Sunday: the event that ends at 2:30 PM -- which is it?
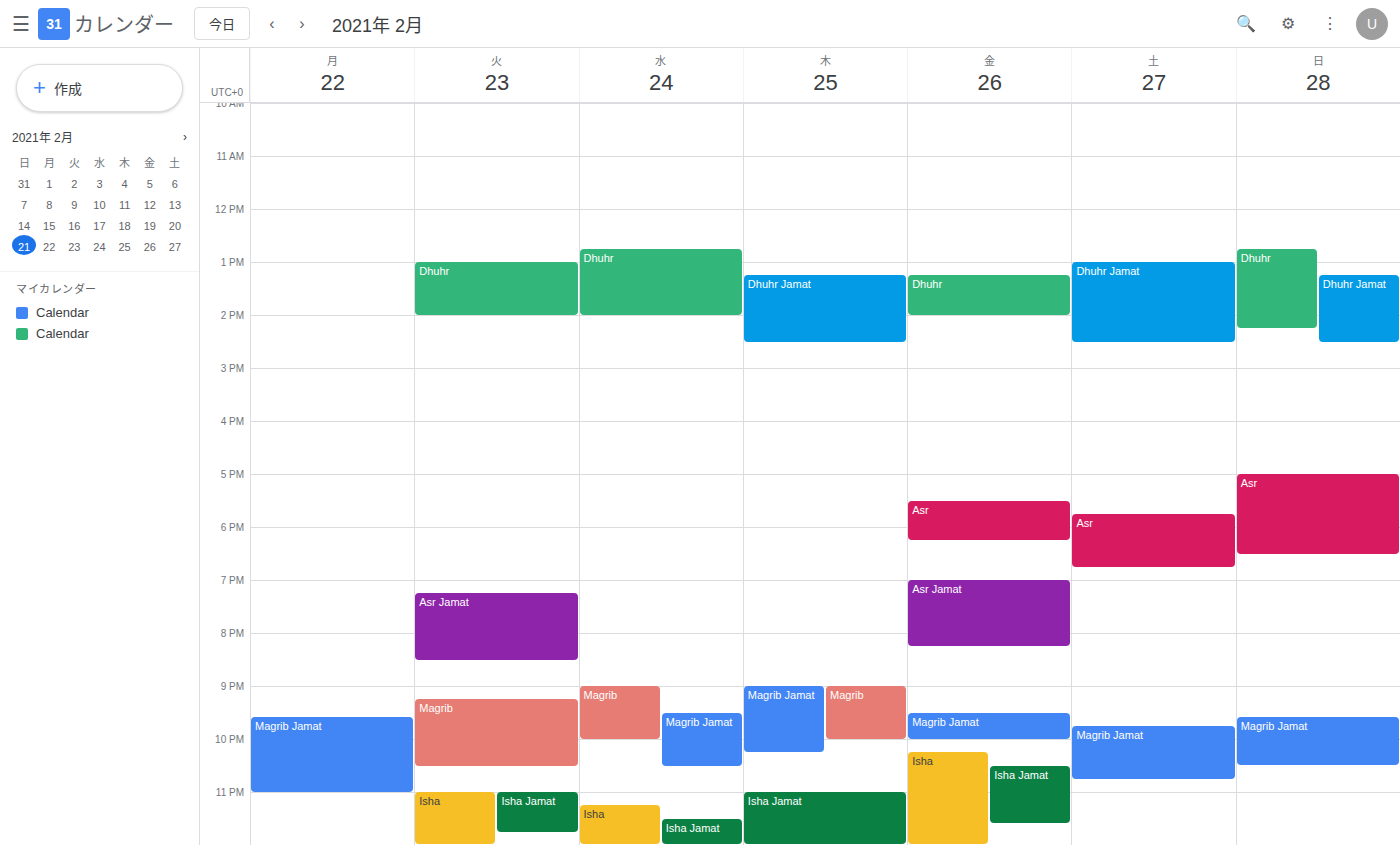
"Dhuhr Jamat"